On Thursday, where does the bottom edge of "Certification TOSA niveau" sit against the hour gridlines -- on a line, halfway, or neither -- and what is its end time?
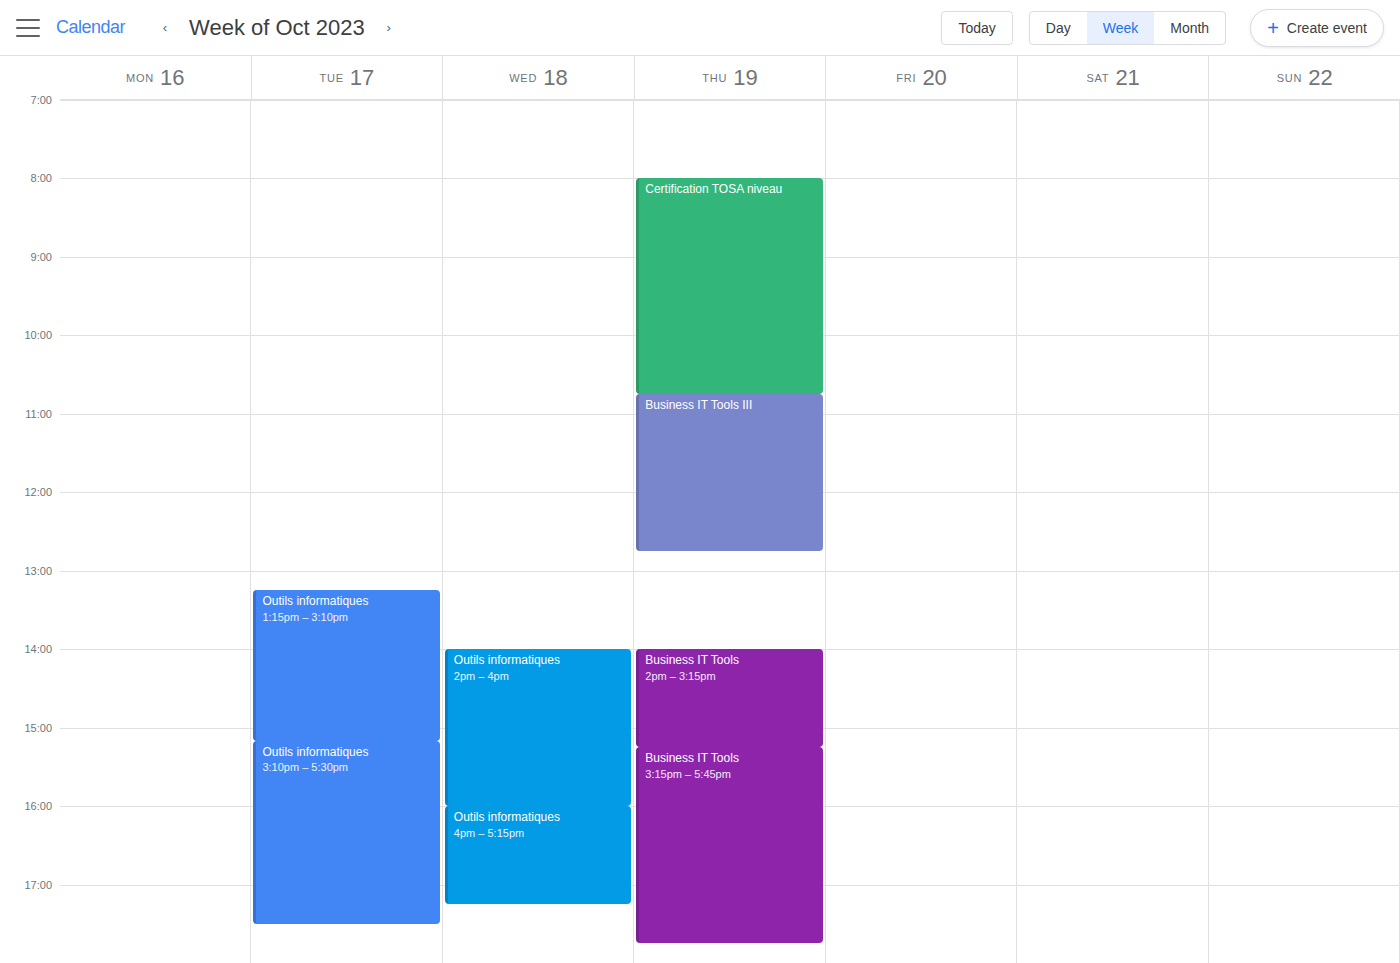
10:45 -- neither: three quarters of the way from the 10:00 line to the 11:00 line.